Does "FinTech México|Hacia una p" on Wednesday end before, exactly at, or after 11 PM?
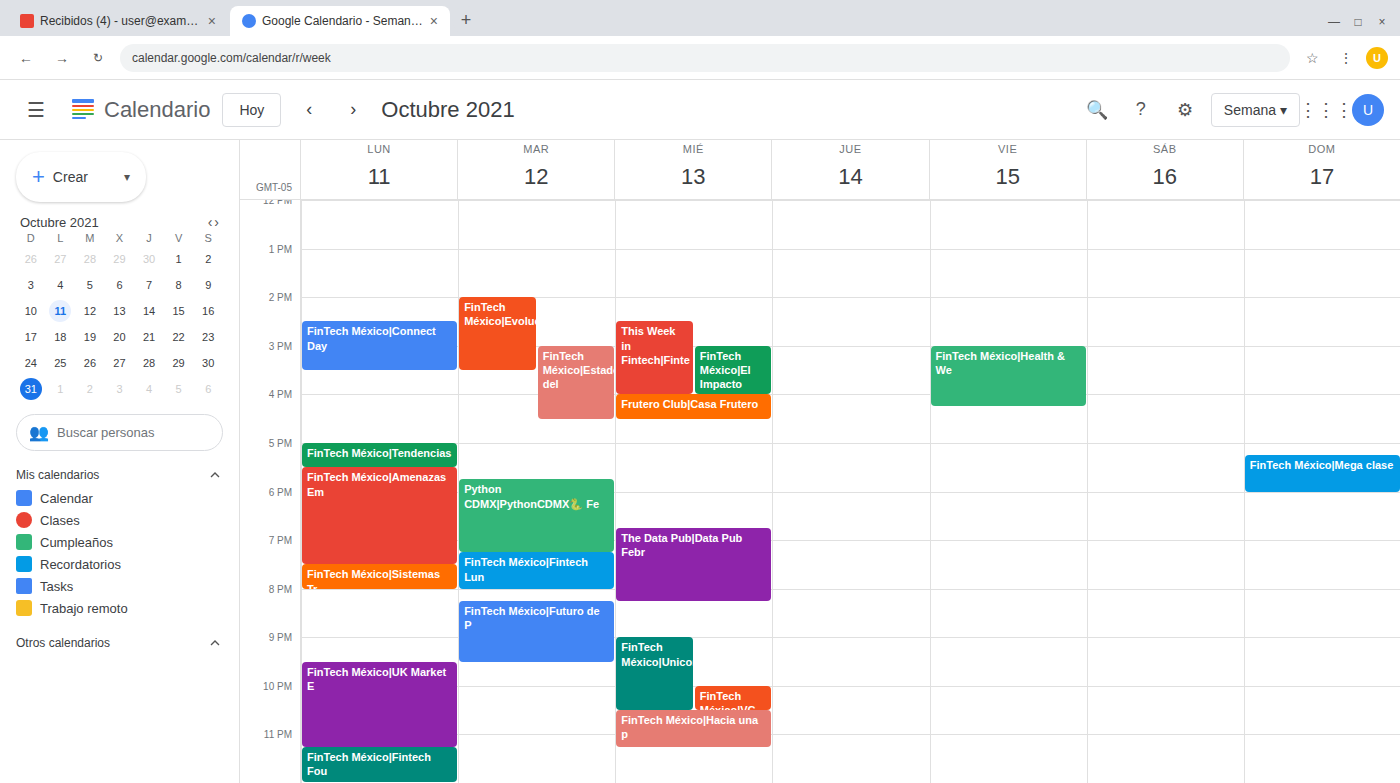
11:15 PM -- after 11 PM, 15 minutes below the 11 PM line.